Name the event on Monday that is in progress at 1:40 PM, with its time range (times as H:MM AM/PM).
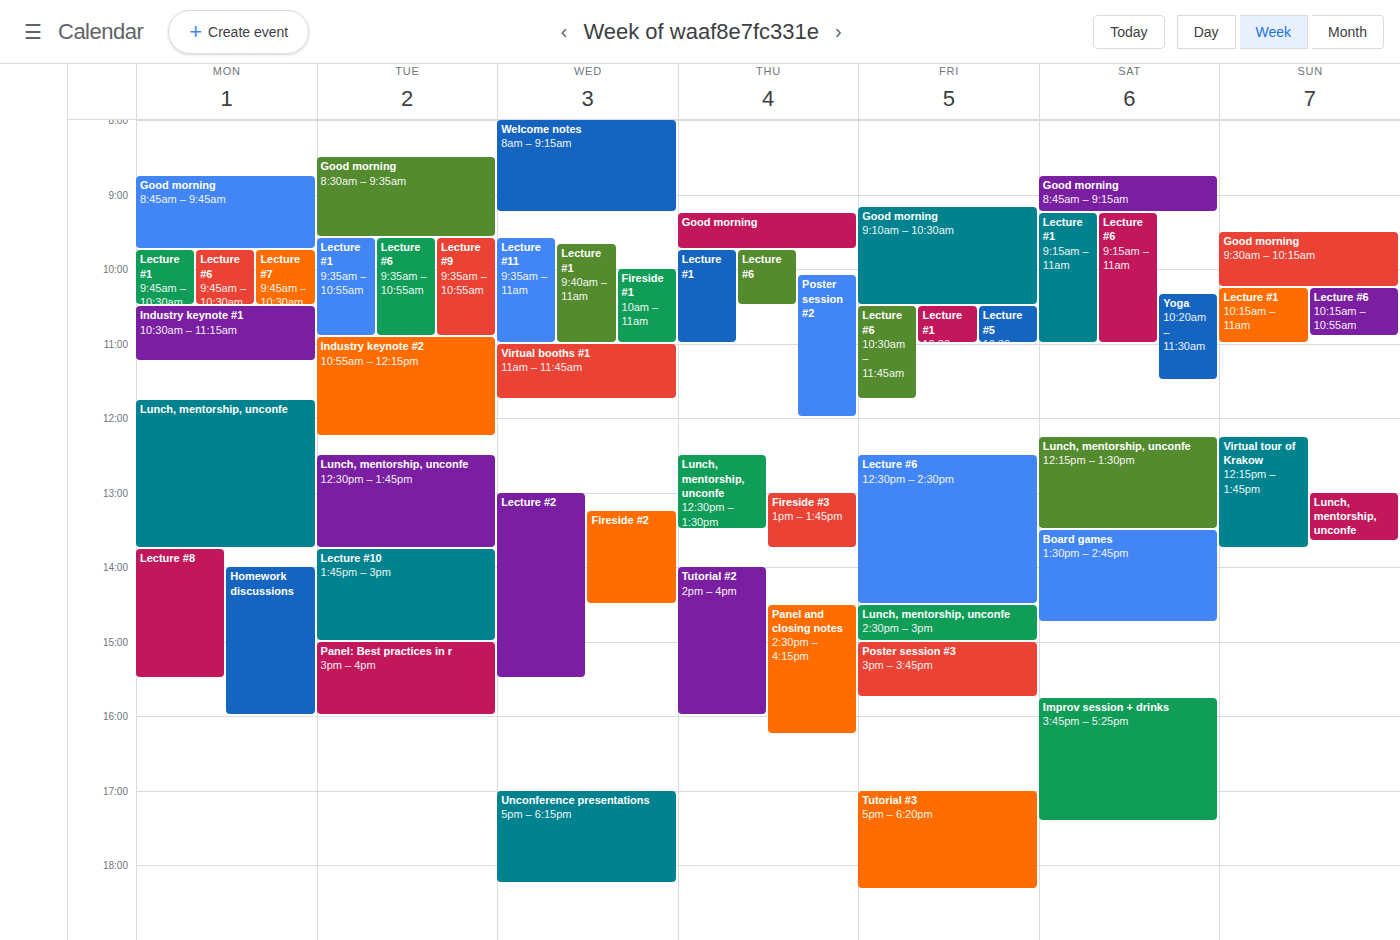
"Lunch, mentorship, unconfe", 11:45 AM to 1:45 PM